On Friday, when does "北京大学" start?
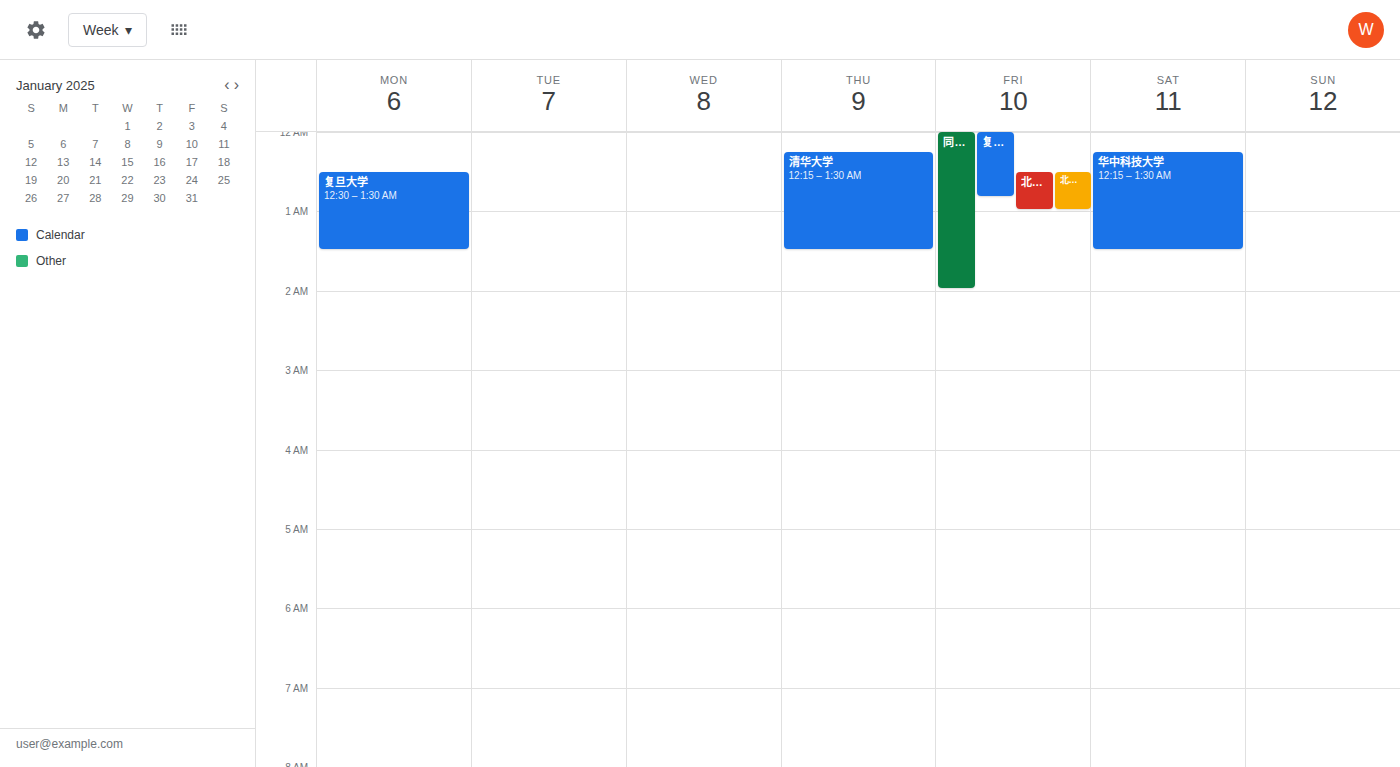
00:30